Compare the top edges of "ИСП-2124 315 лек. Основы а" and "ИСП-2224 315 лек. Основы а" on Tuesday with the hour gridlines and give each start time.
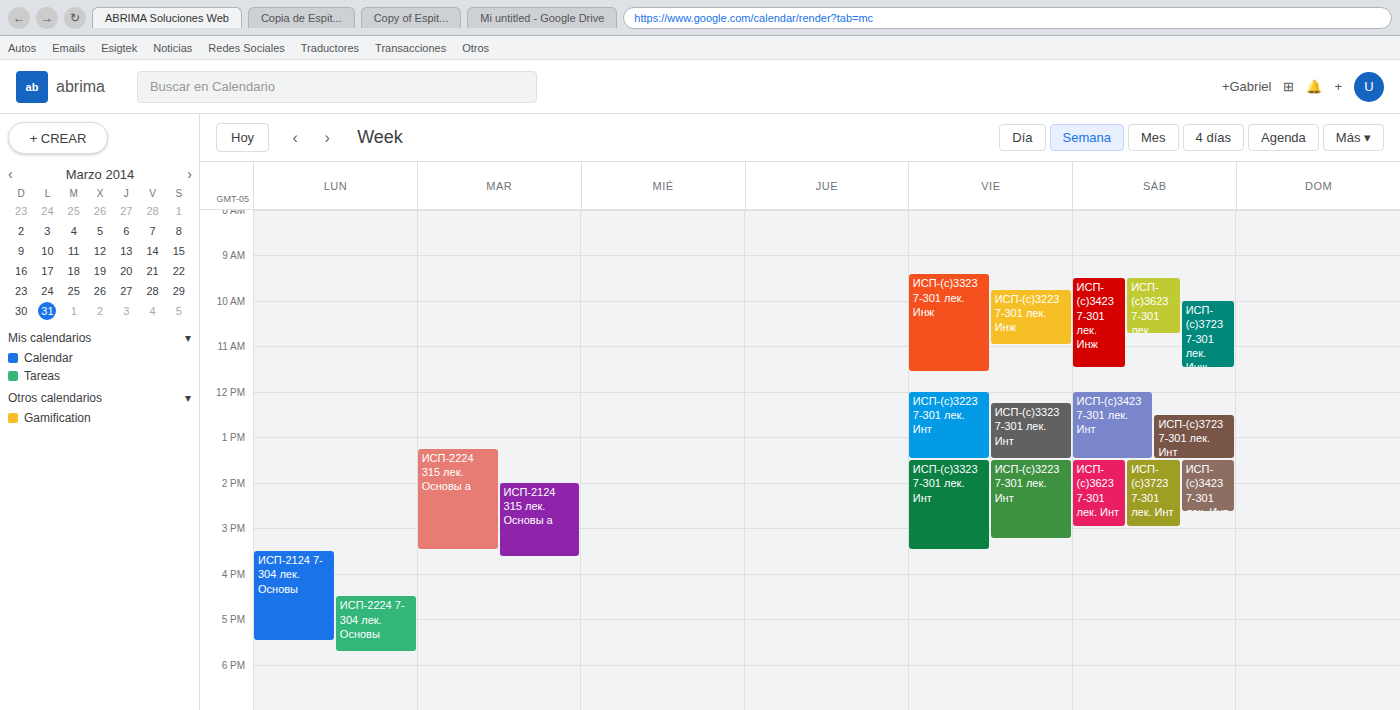
"ИСП-2124 315 лек. Основы а": 2:00 PM, exactly on the 2 PM line. "ИСП-2224 315 лек. Основы а": 1:15 PM, neither: a quarter of the way from the 1 PM line to the 2 PM line.